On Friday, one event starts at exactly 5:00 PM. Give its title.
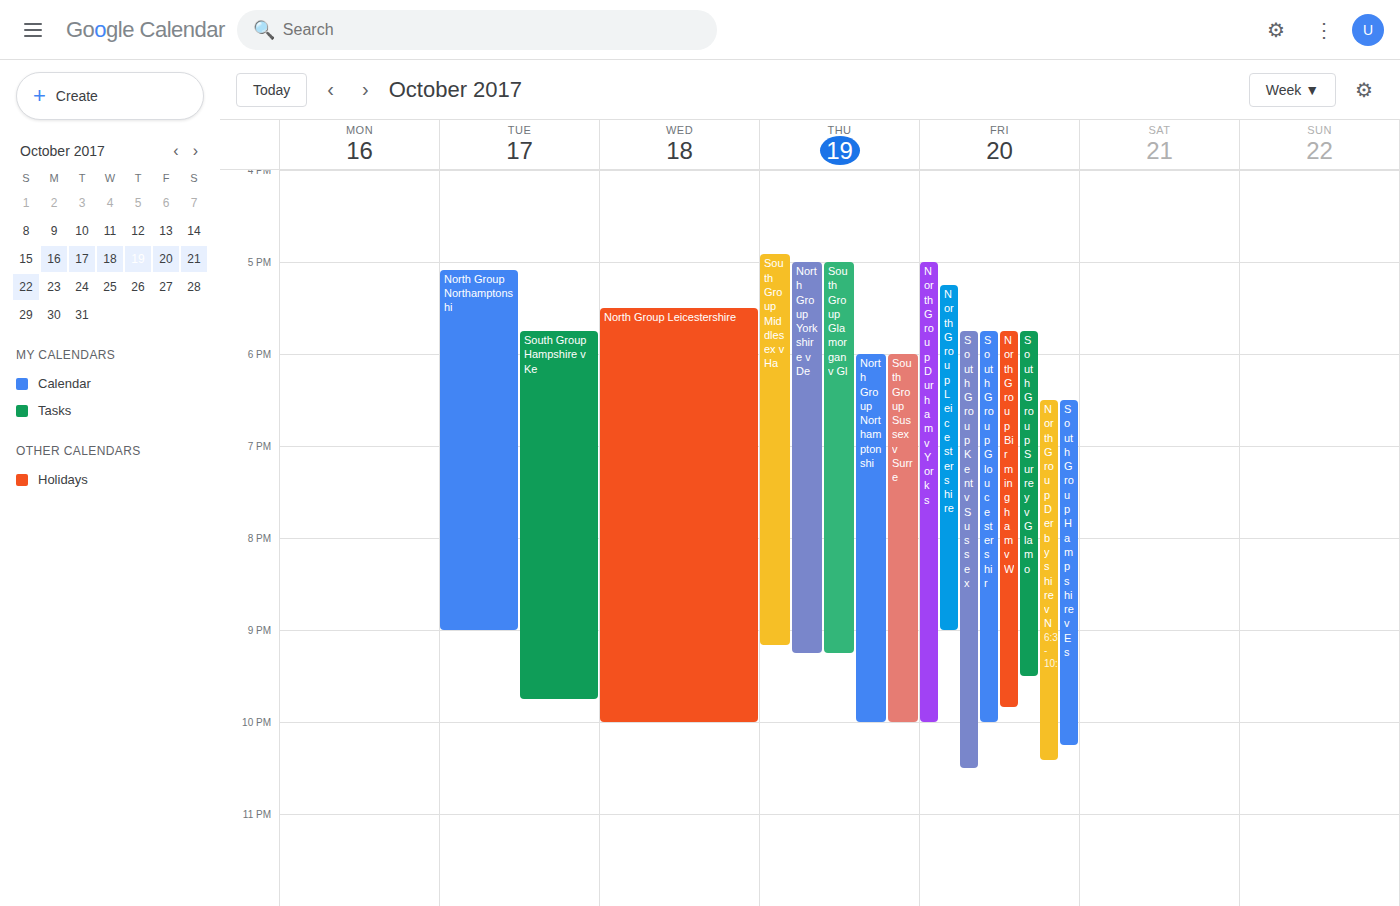
"North Group Durham v Yorks"